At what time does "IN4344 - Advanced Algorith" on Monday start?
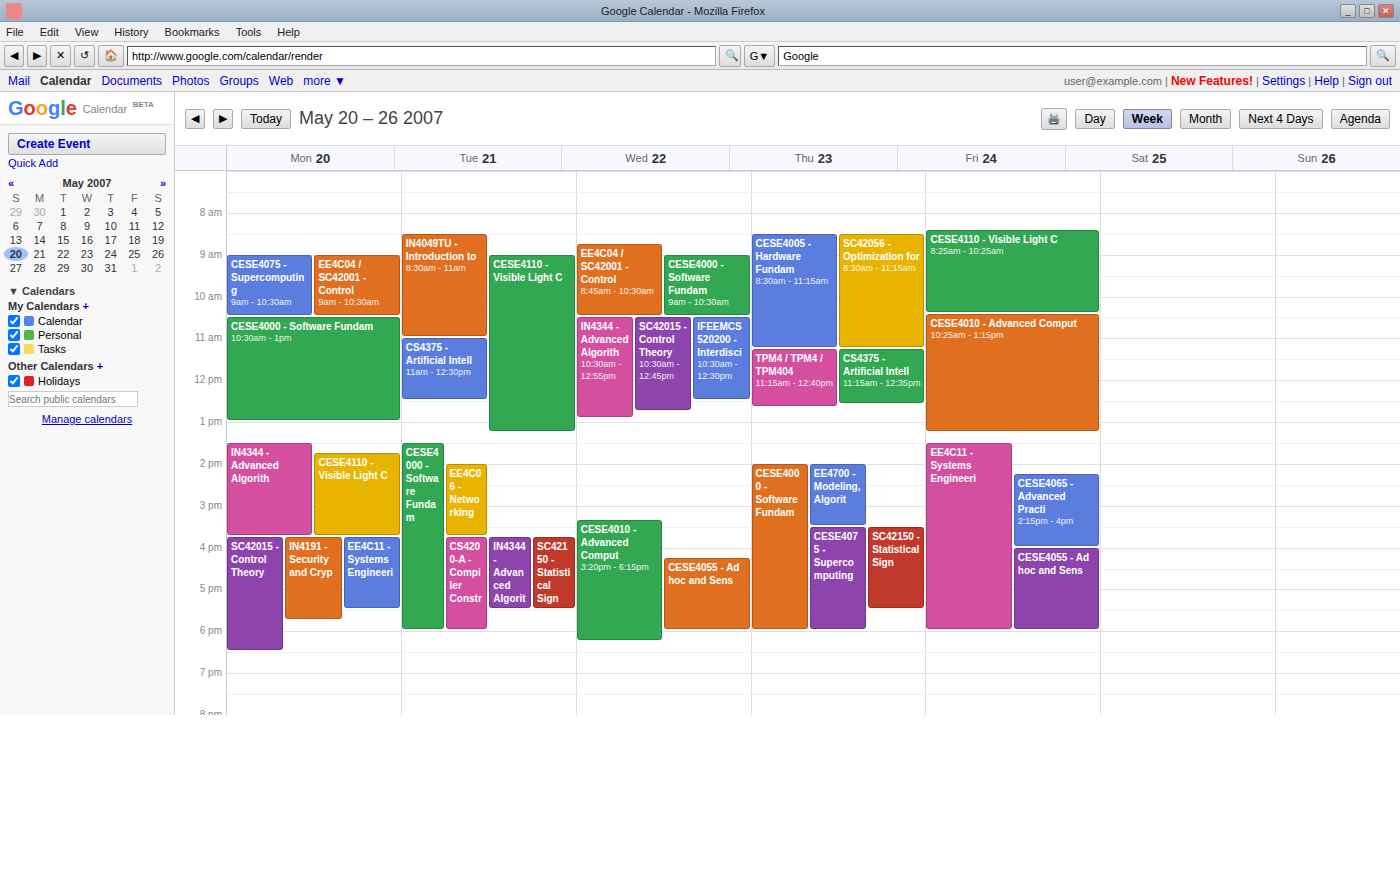
1:30 PM